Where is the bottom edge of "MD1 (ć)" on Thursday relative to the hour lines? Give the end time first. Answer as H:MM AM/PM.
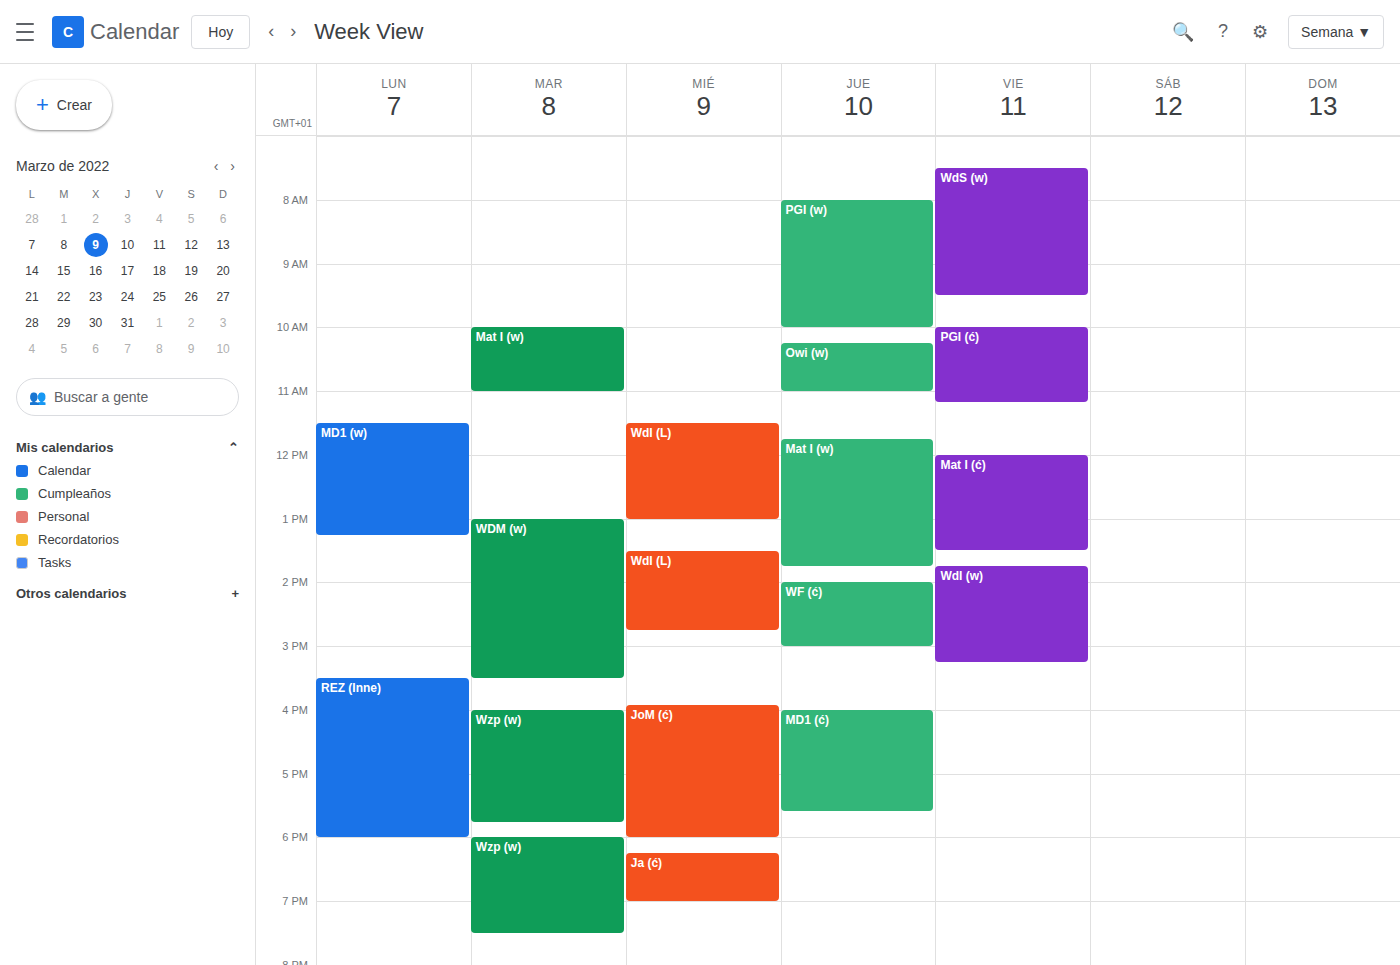
5:35 PM -- neither: 35 minutes below the 5 PM line and 25 minutes above the 6 PM line.